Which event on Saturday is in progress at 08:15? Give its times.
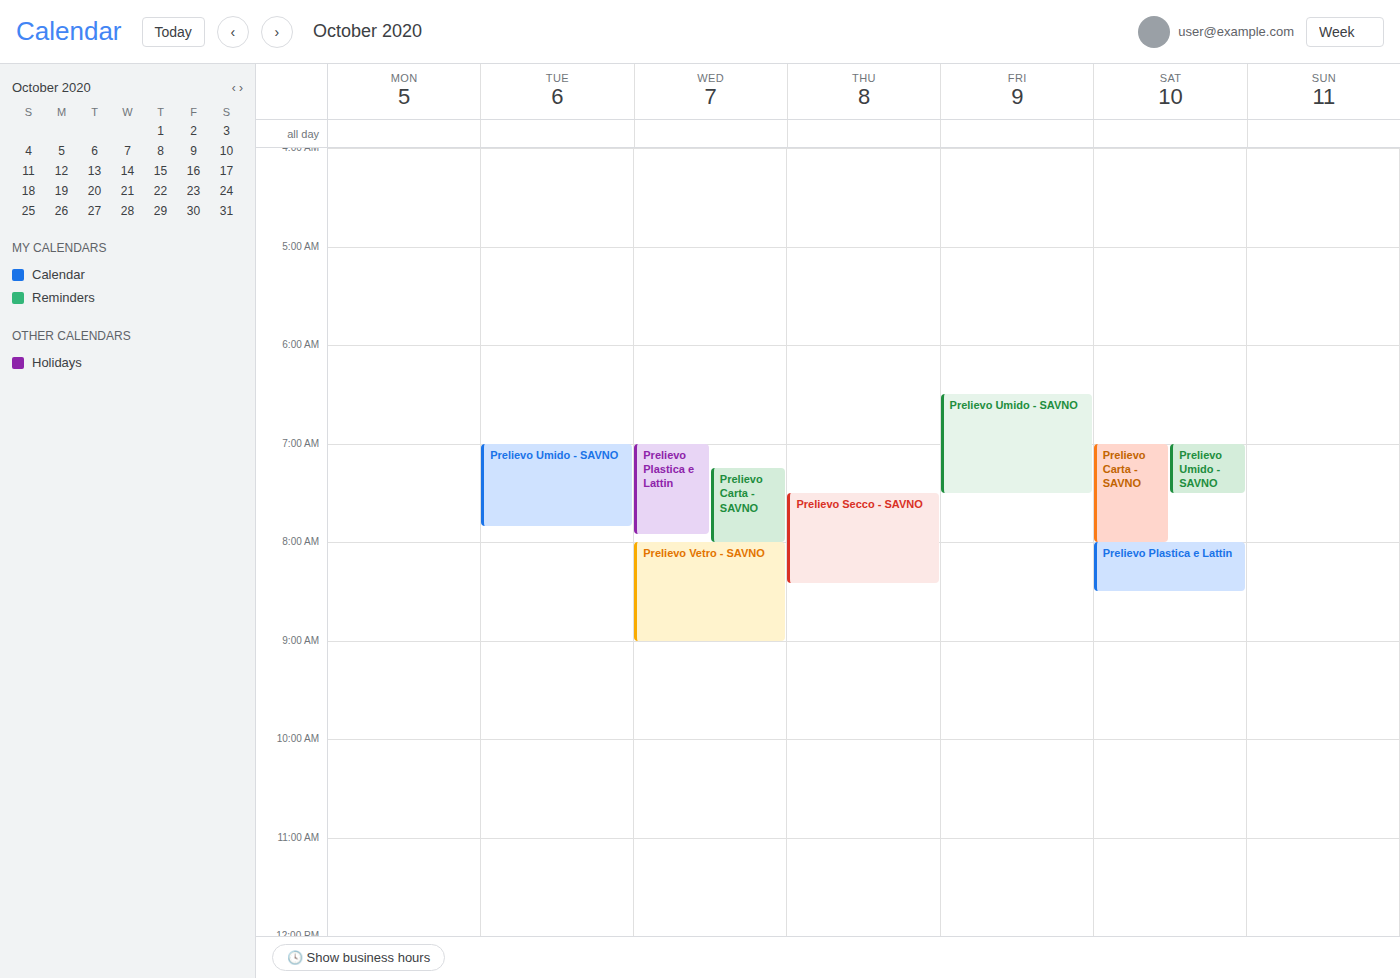
"Prelievo Plastica e Lattin", 08:00 to 08:30